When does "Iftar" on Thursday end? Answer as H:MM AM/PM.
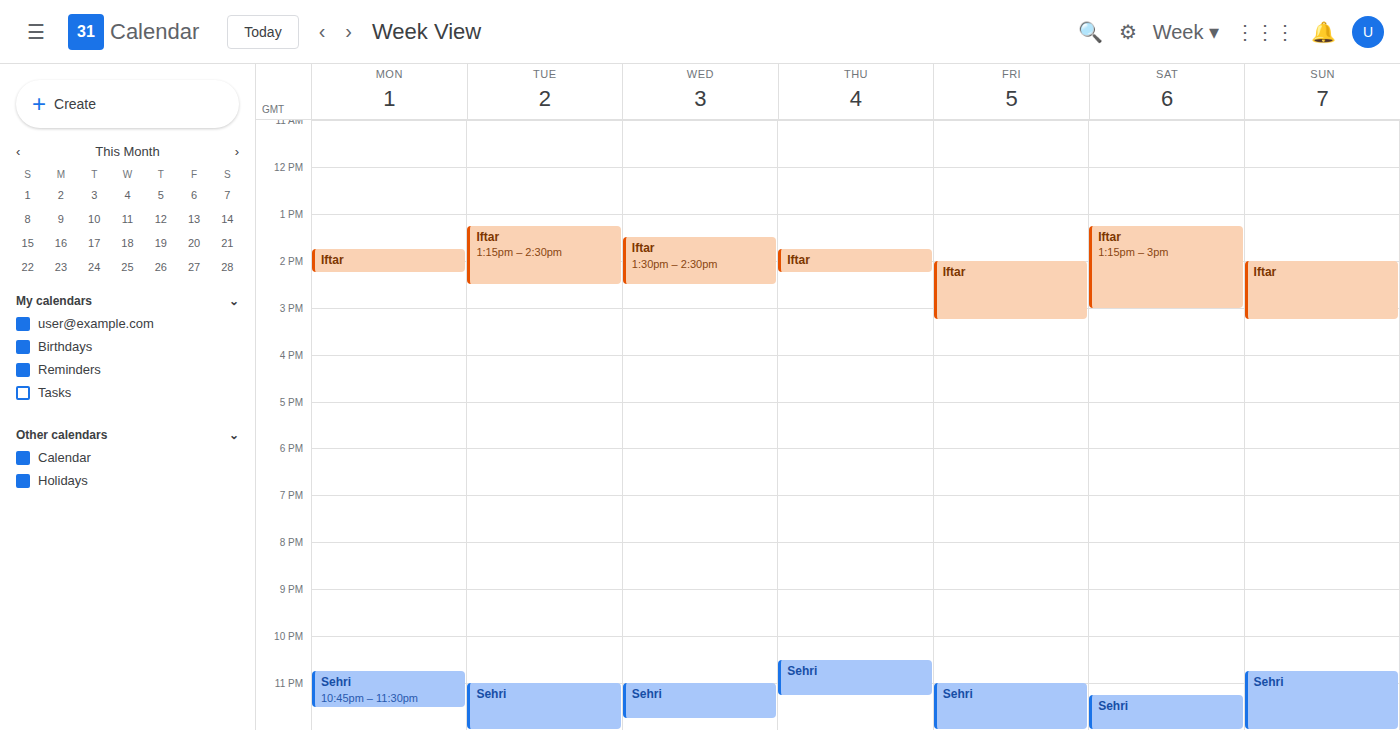
2:15 PM